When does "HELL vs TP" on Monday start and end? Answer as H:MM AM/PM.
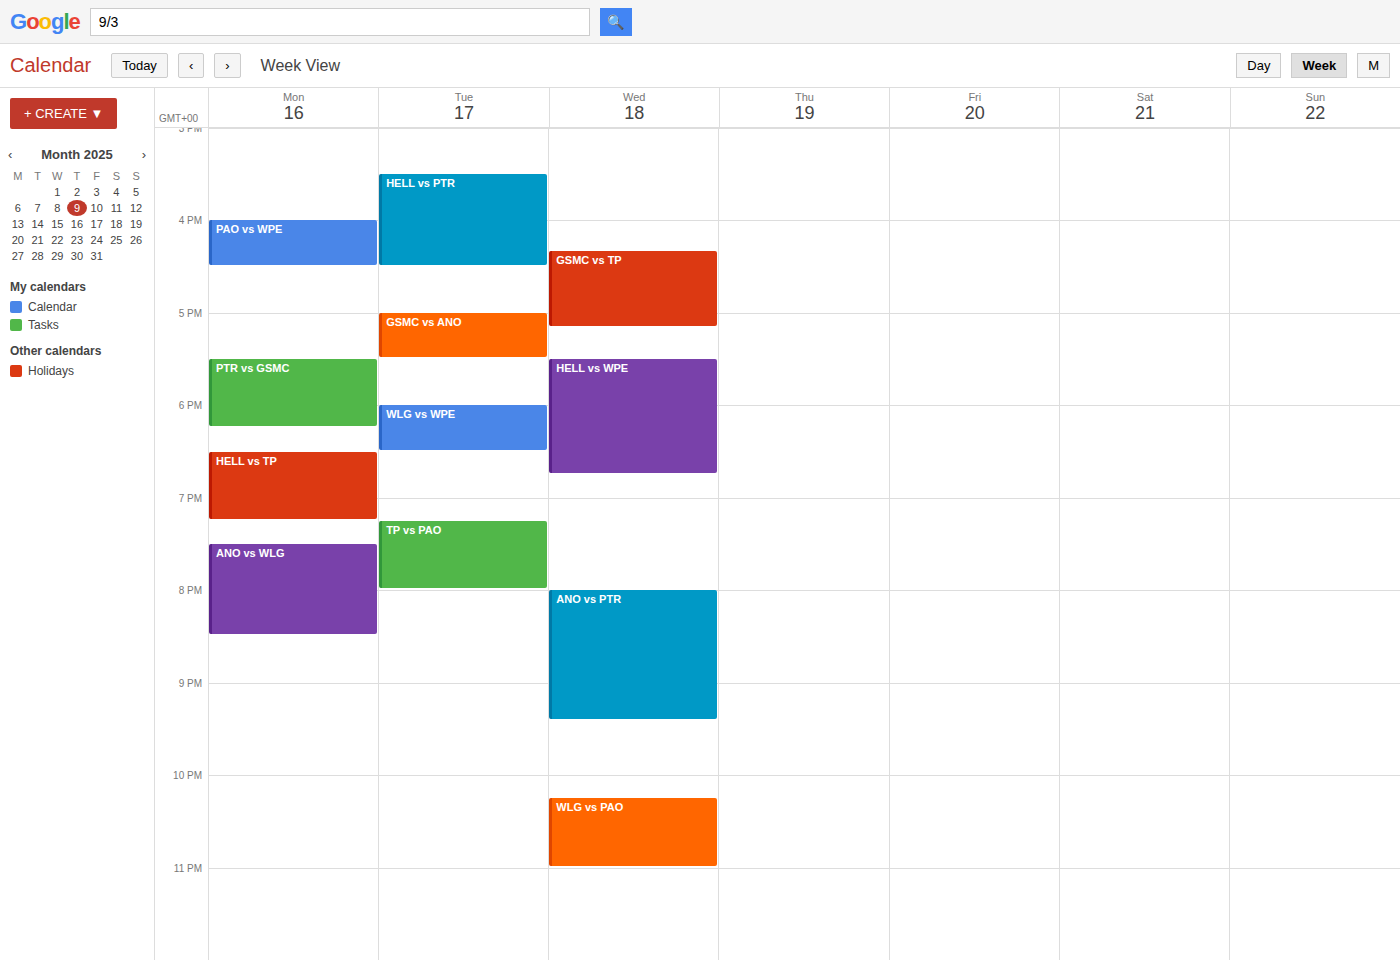
6:30 PM to 7:15 PM